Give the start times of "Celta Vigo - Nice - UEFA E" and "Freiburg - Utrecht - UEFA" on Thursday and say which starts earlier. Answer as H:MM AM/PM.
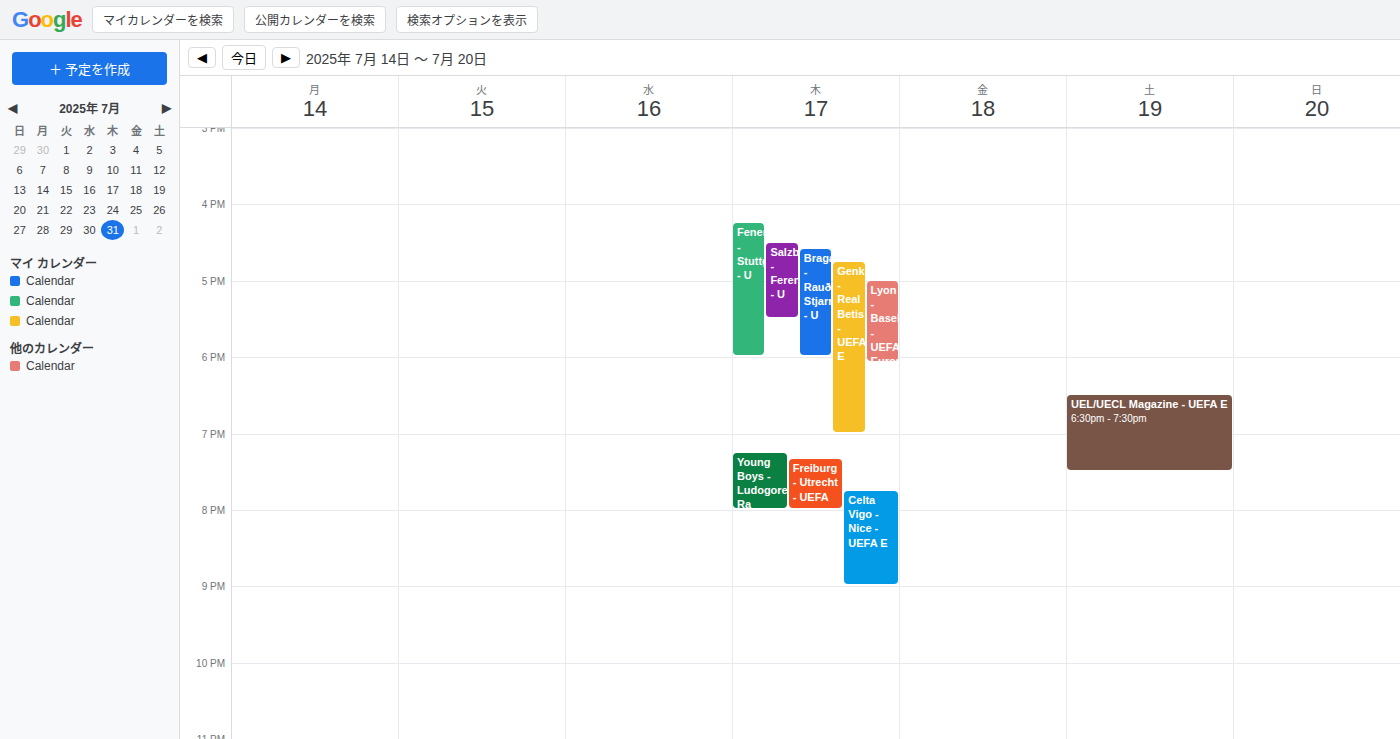
"Freiburg - Utrecht - UEFA" 7:20 PM; "Celta Vigo - Nice - UEFA E" 7:45 PM.